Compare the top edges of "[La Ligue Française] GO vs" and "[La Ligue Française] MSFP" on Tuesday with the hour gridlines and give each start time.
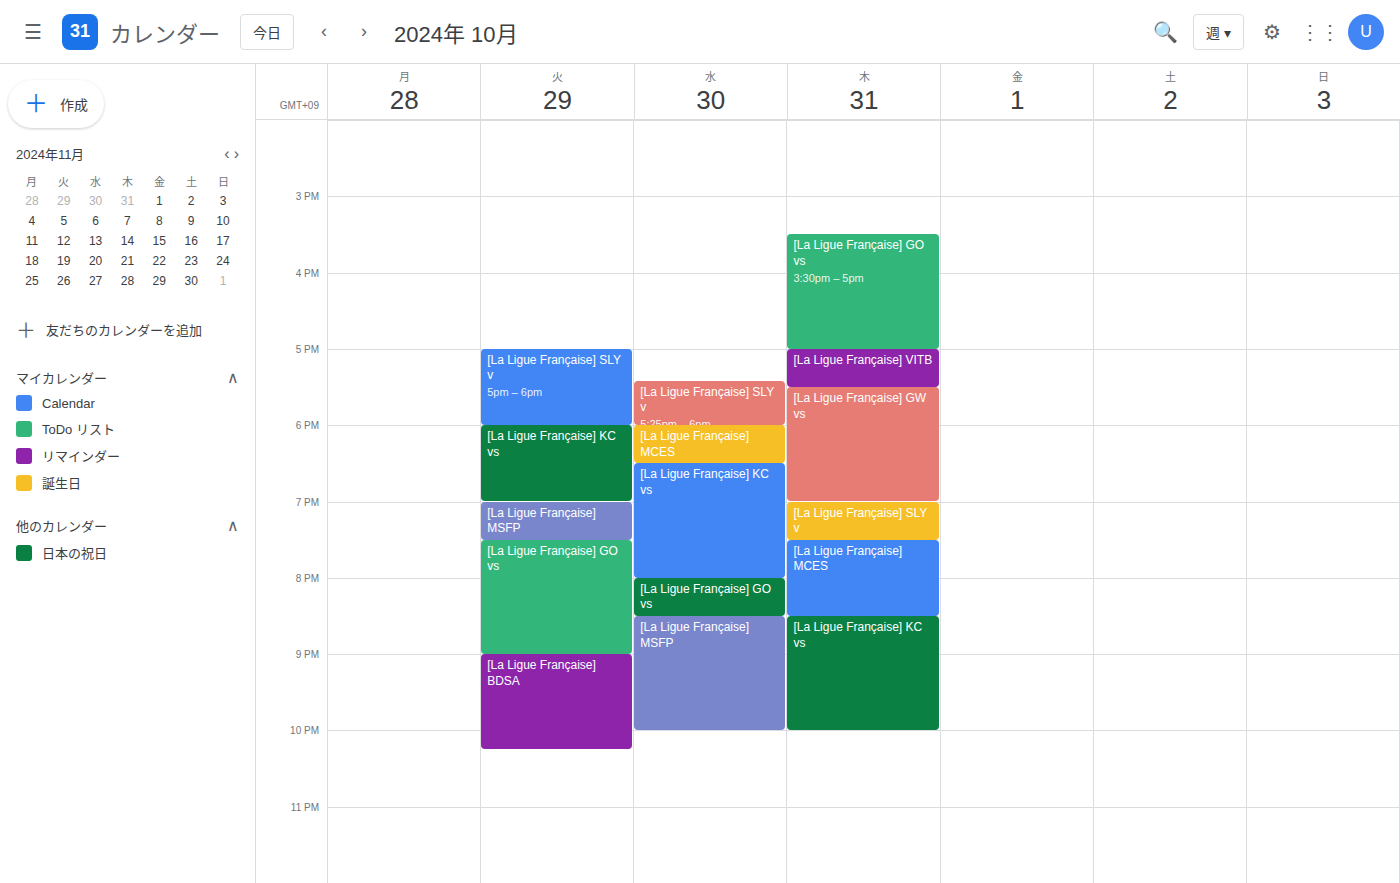
"[La Ligue Française] GO vs": 7:30 PM, halfway between the 7 PM and 8 PM lines. "[La Ligue Française] MSFP": 7:00 PM, exactly on the 7 PM line.